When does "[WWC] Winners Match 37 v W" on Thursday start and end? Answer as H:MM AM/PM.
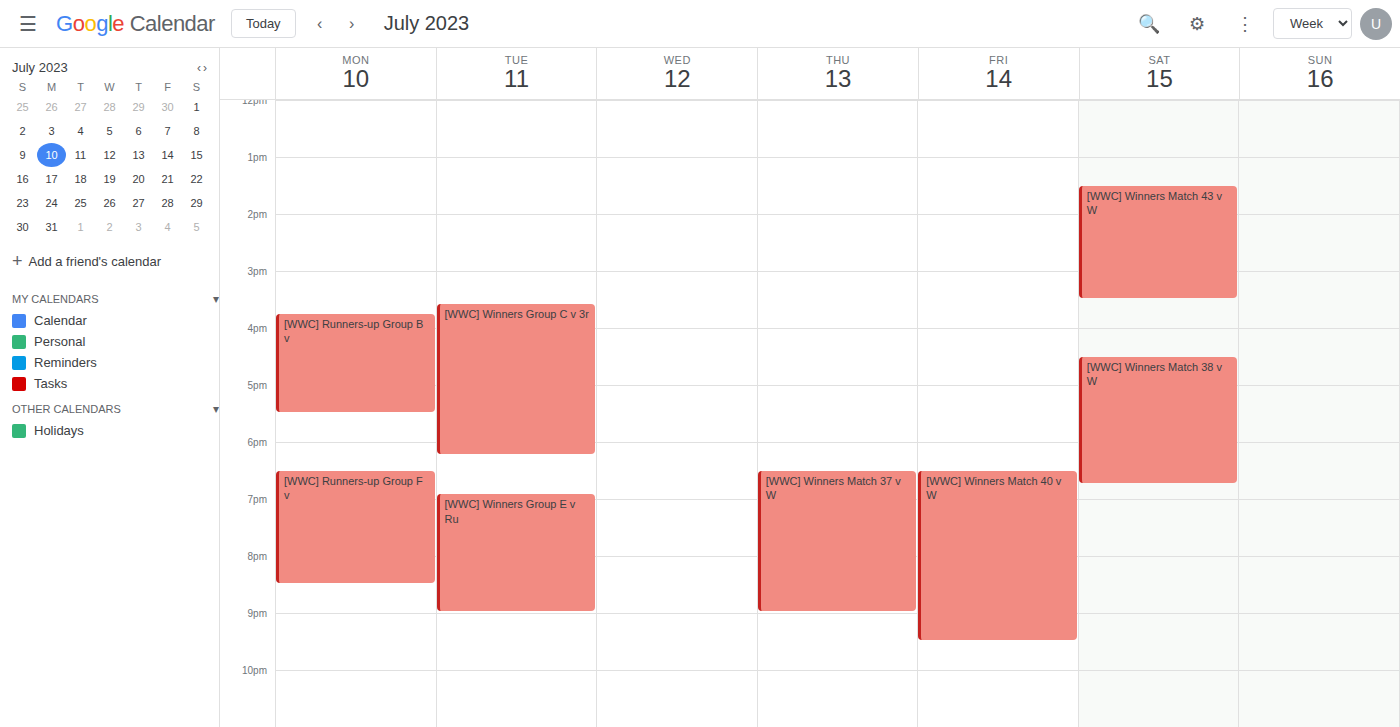
6:30 PM to 9:00 PM